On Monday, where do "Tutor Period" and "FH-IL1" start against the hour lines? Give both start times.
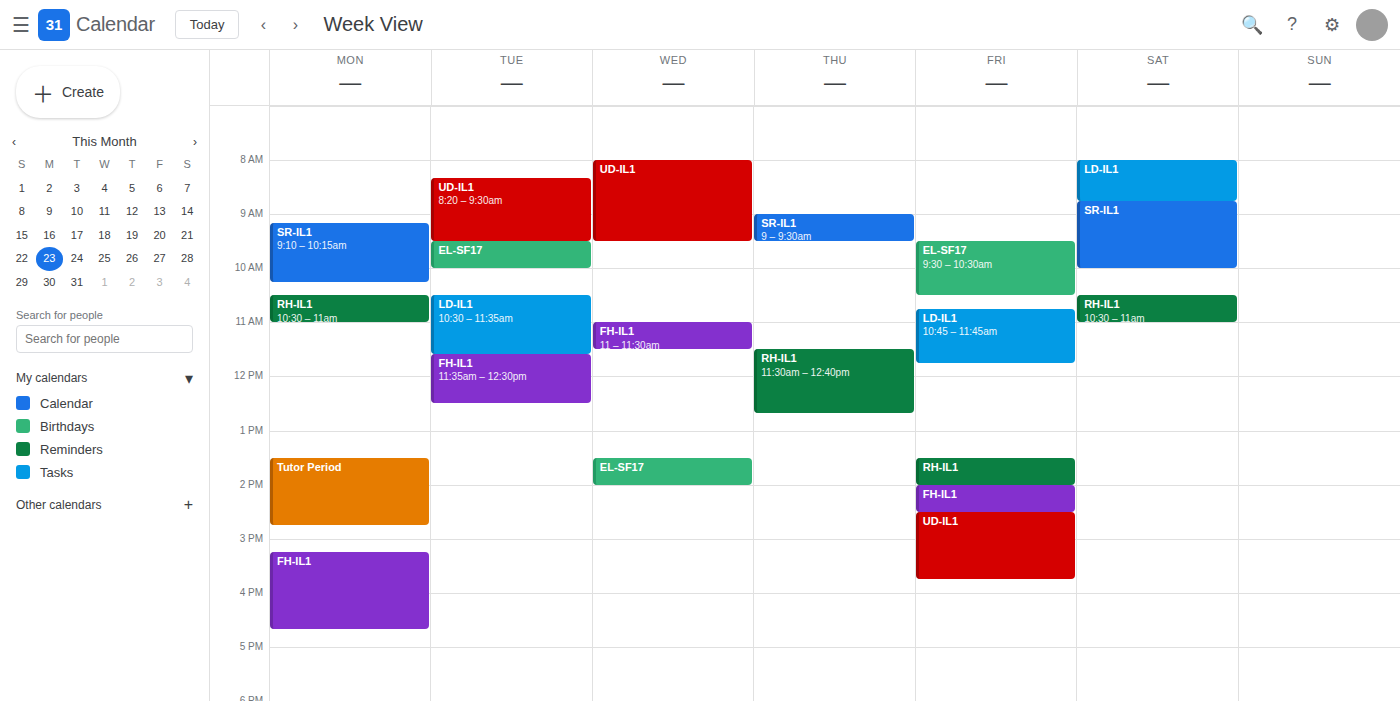
"Tutor Period": 13:30, halfway between the 13:00 and 14:00 lines. "FH-IL1": 15:15, neither: a quarter of the way from the 15:00 line to the 16:00 line.